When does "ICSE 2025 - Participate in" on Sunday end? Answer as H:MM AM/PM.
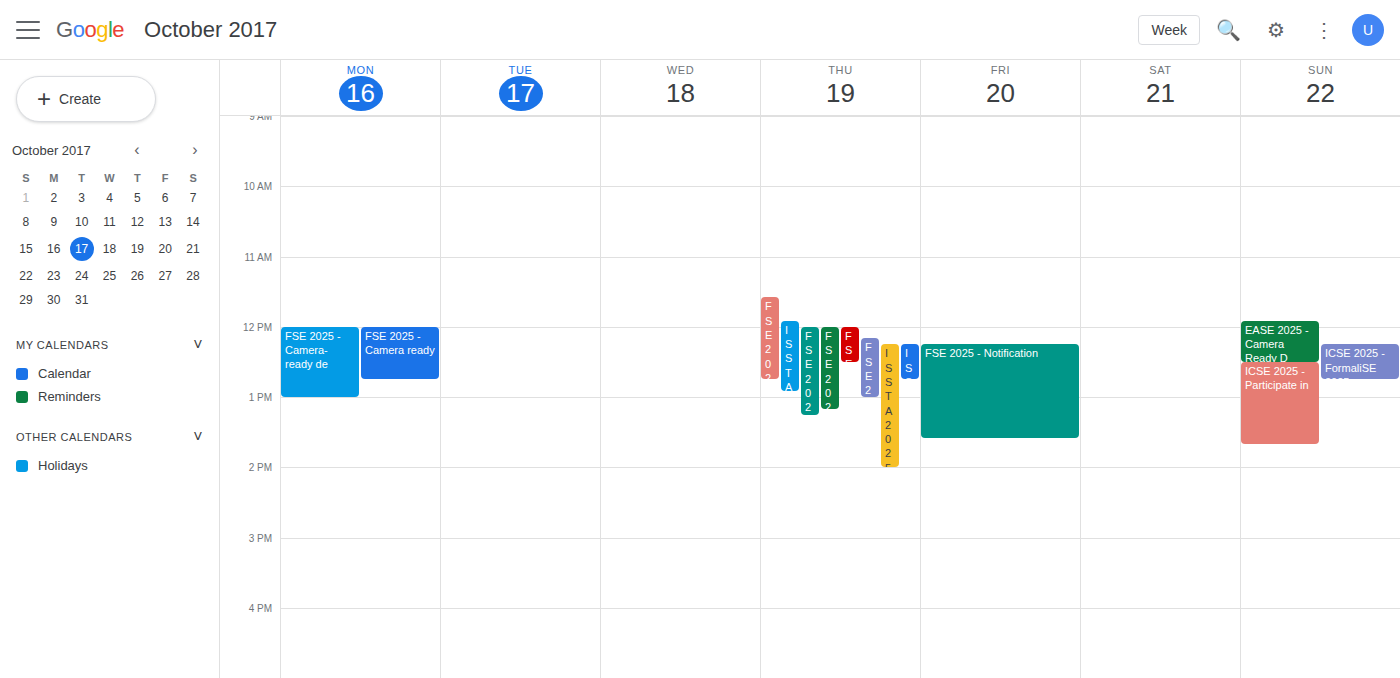
1:40 PM